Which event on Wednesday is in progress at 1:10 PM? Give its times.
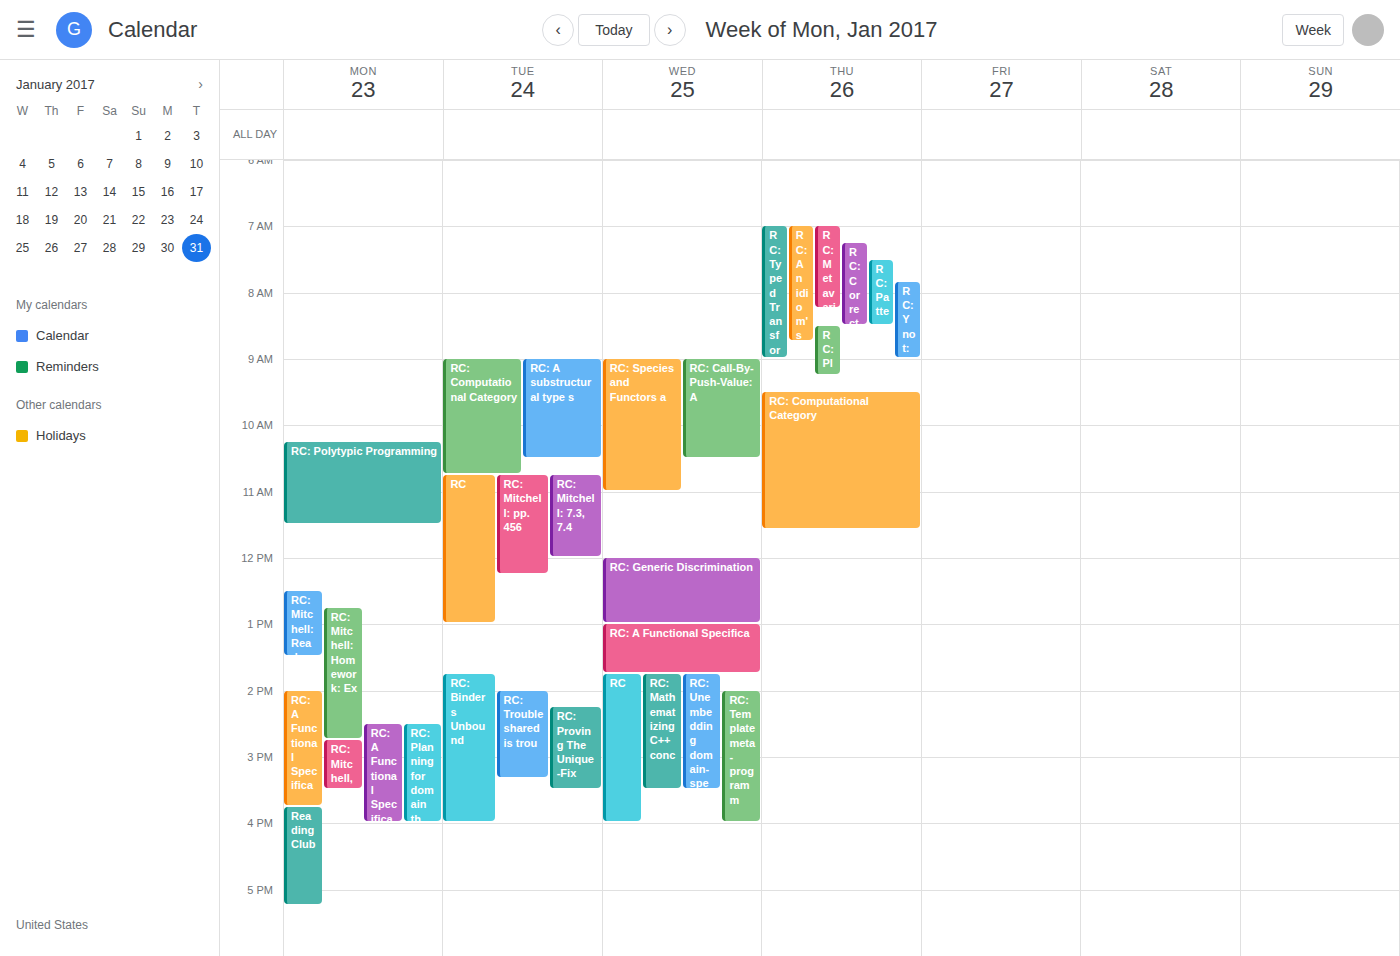
"RC: A Functional Specifica", 1:00 PM to 1:45 PM